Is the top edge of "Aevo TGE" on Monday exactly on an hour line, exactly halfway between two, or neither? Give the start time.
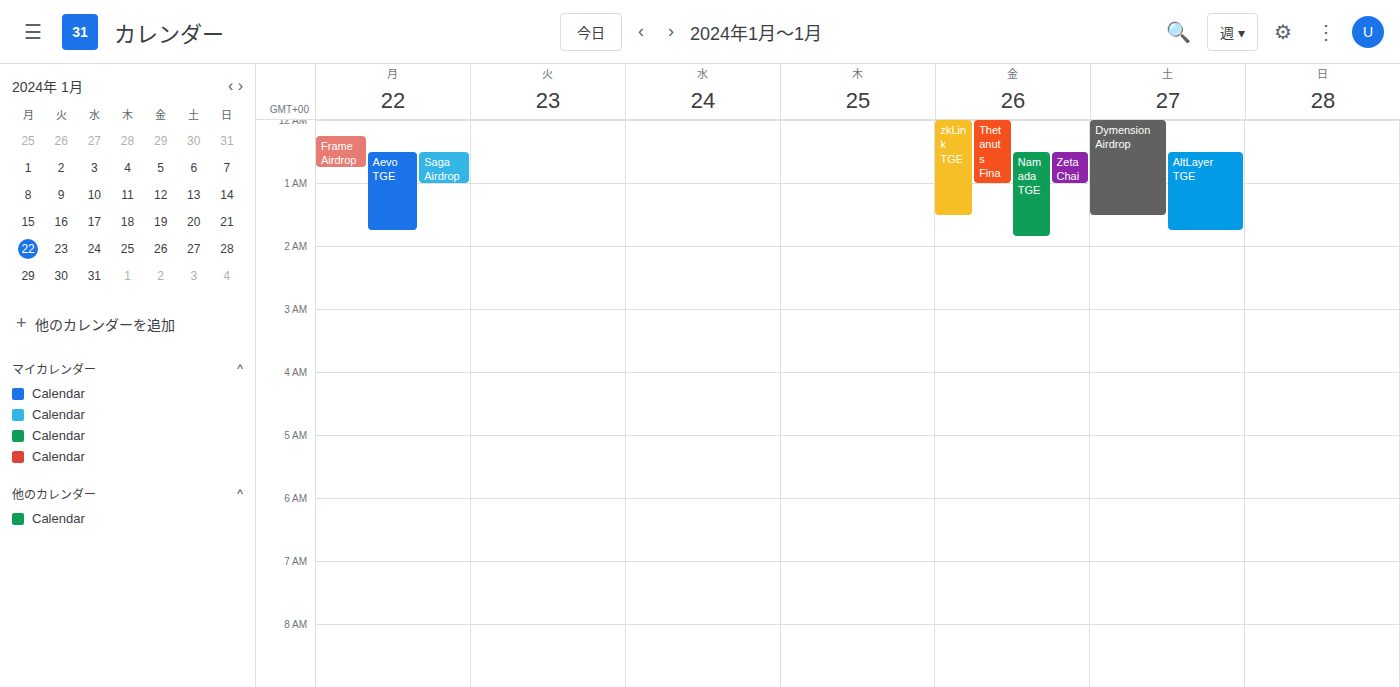
12:30 AM -- halfway between the 12 AM and 1 AM lines.